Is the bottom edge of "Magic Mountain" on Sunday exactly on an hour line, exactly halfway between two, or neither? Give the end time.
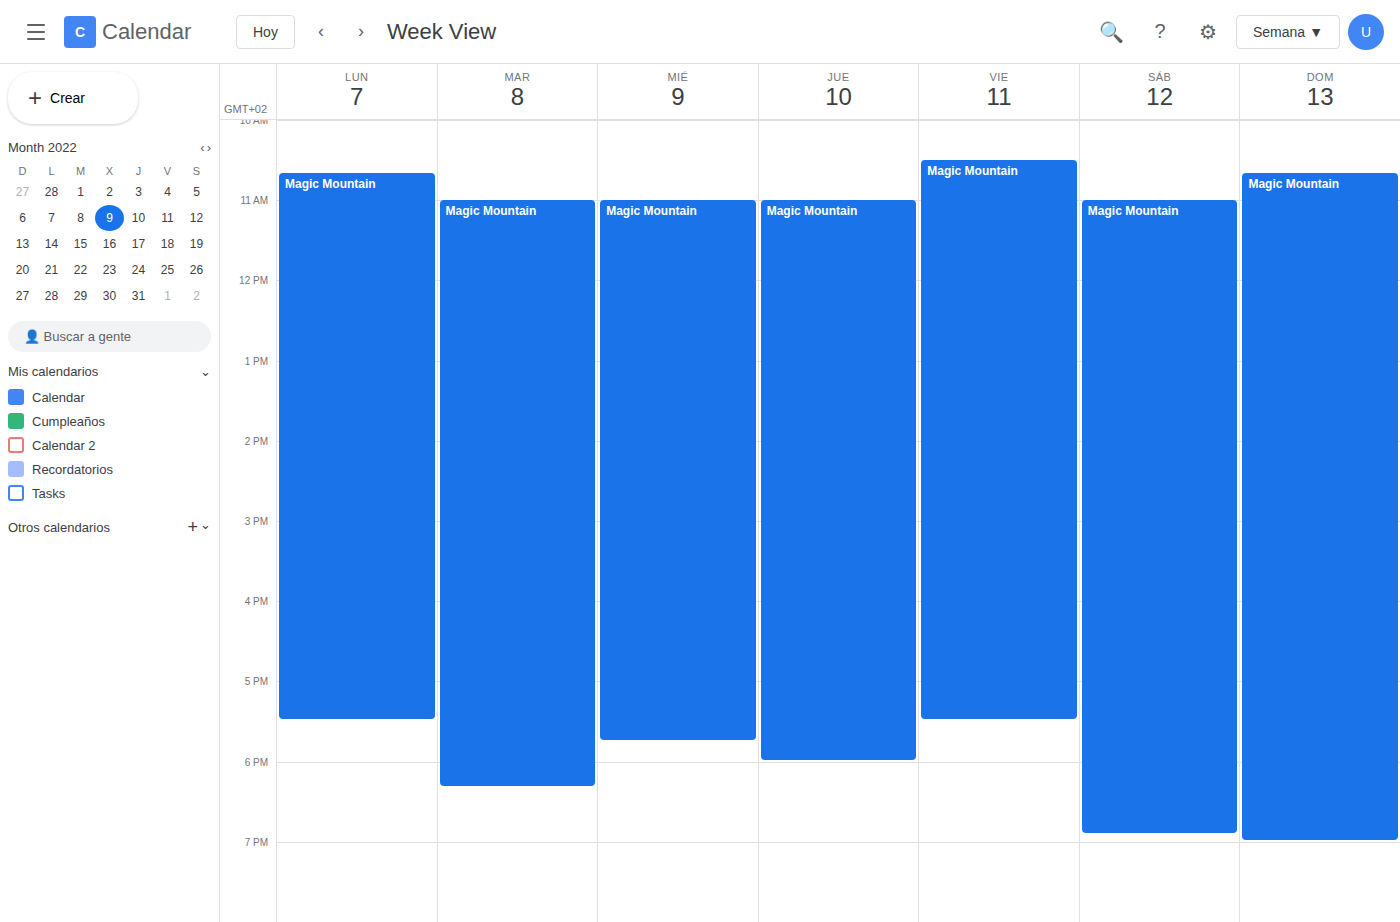
7:00 PM -- exactly on the 7 PM line.